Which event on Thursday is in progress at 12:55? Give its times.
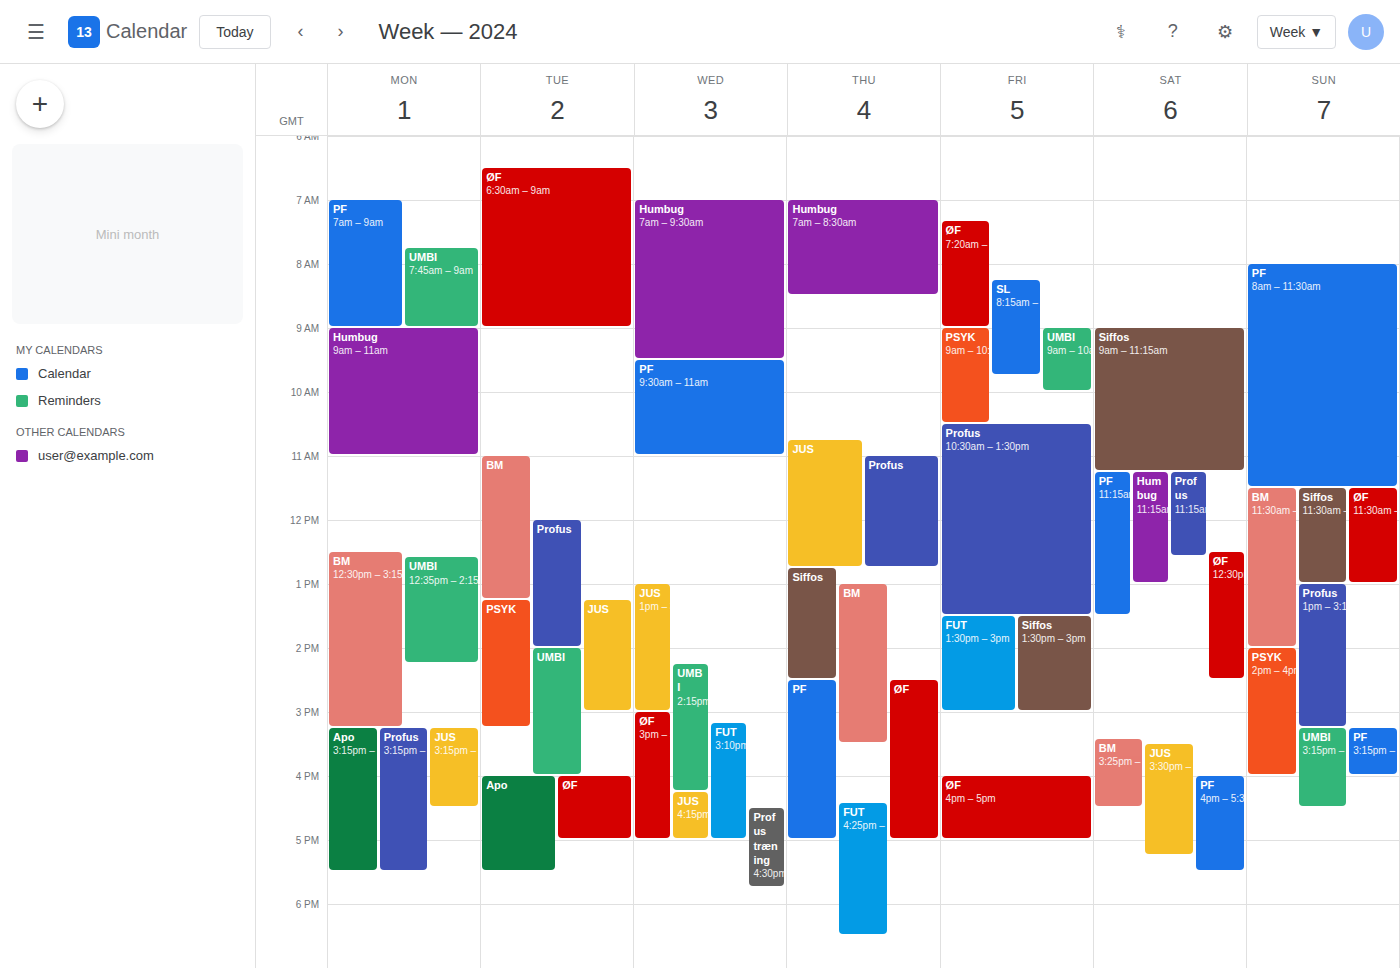
"Siffos", 12:45 to 14:30